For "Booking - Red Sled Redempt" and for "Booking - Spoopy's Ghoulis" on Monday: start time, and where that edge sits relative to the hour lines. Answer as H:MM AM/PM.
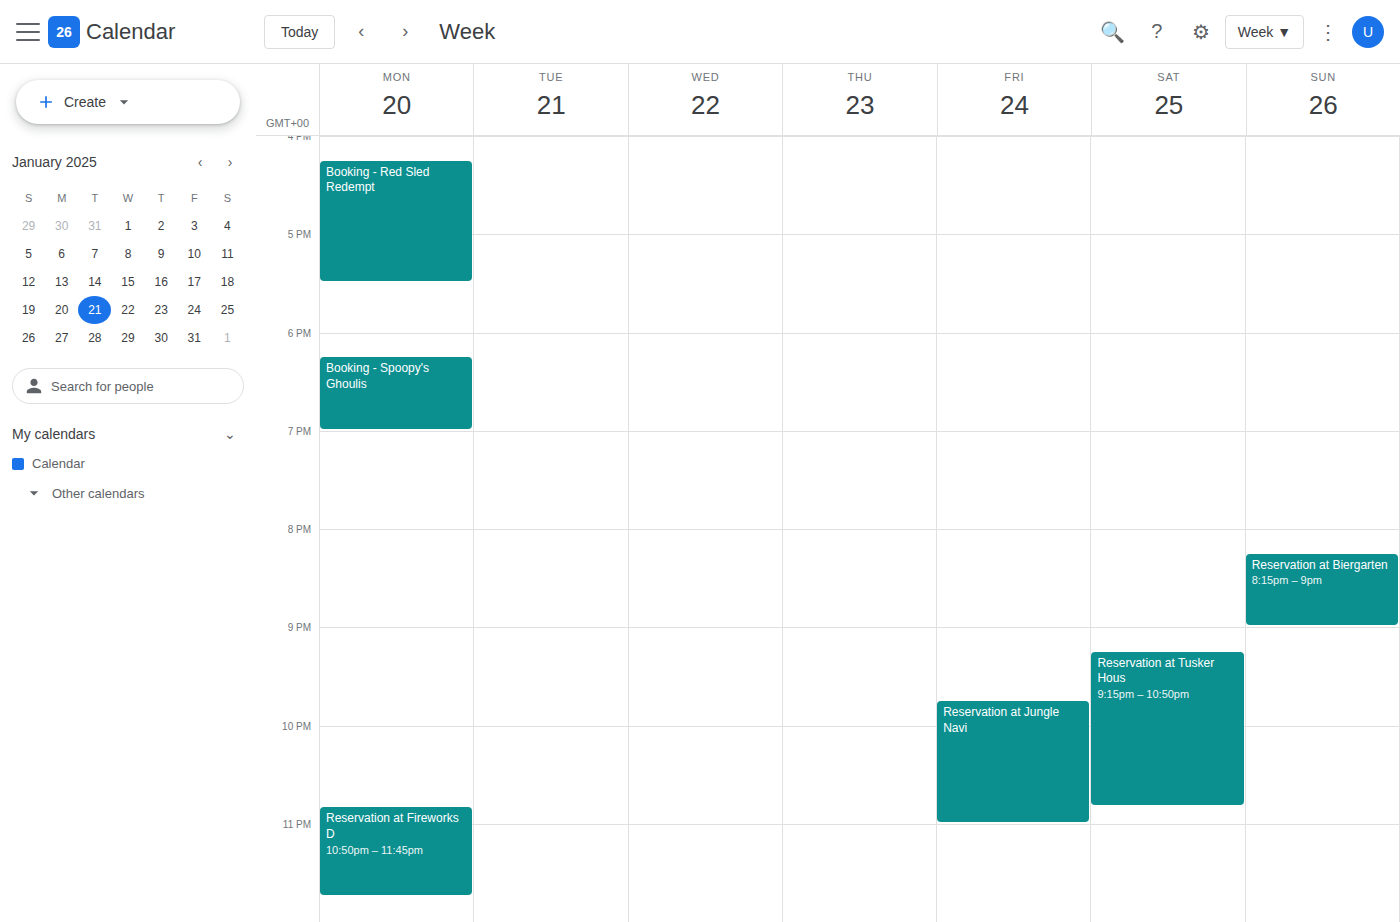
"Booking - Red Sled Redempt": 4:15 PM, neither: a quarter of the way from the 4 PM line to the 5 PM line. "Booking - Spoopy's Ghoulis": 6:15 PM, neither: a quarter of the way from the 6 PM line to the 7 PM line.